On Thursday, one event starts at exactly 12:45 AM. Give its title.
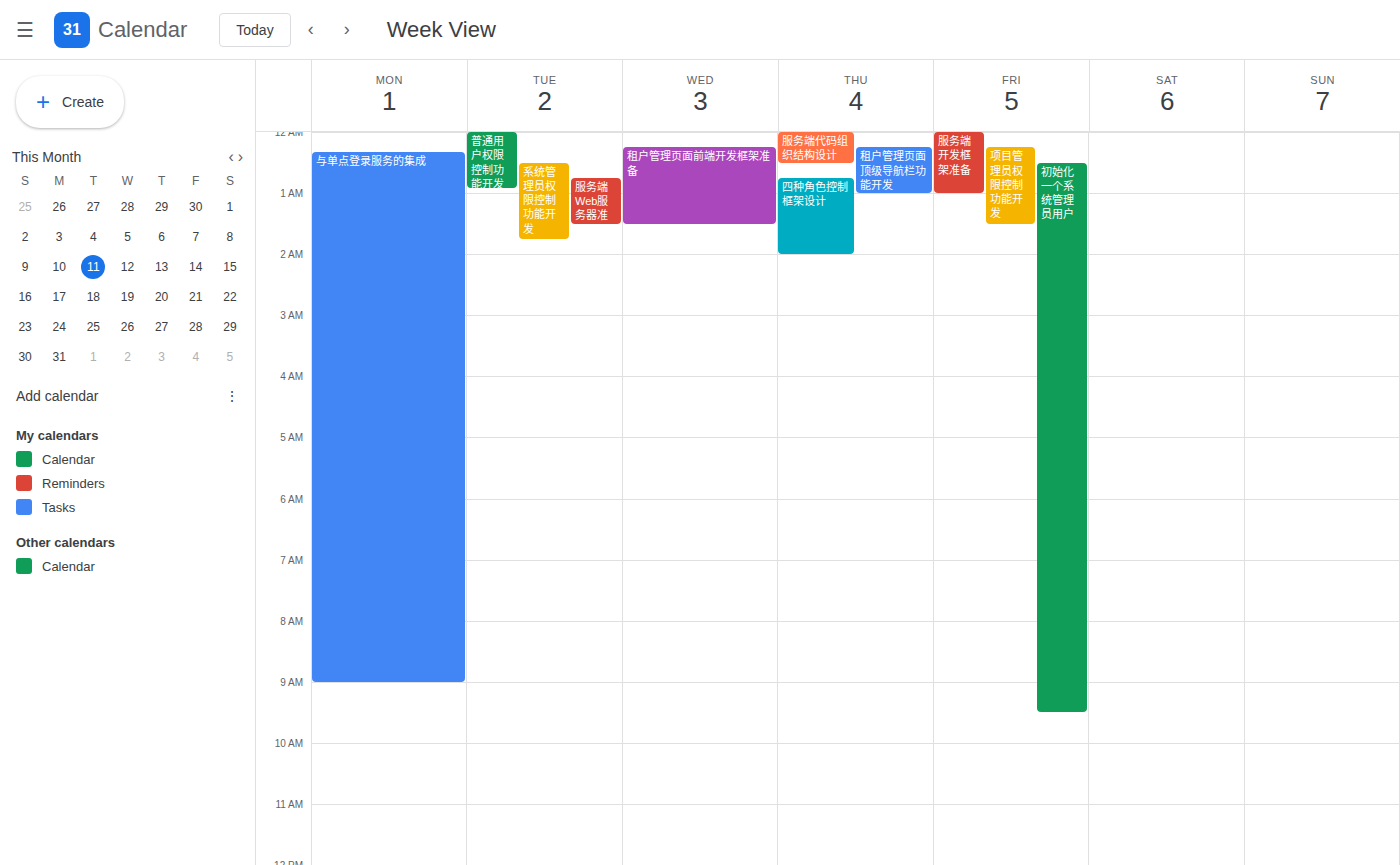
"四种角色控制框架设计"